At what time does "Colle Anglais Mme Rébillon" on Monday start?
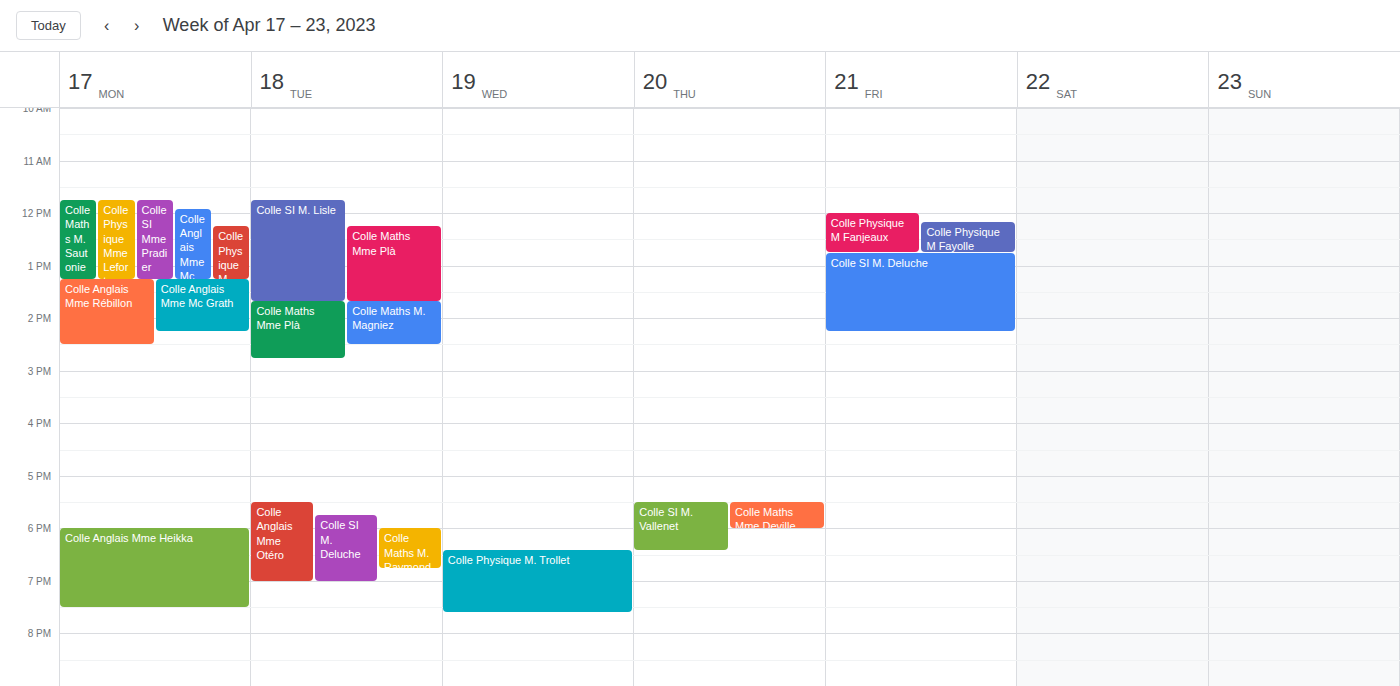
1:15 PM